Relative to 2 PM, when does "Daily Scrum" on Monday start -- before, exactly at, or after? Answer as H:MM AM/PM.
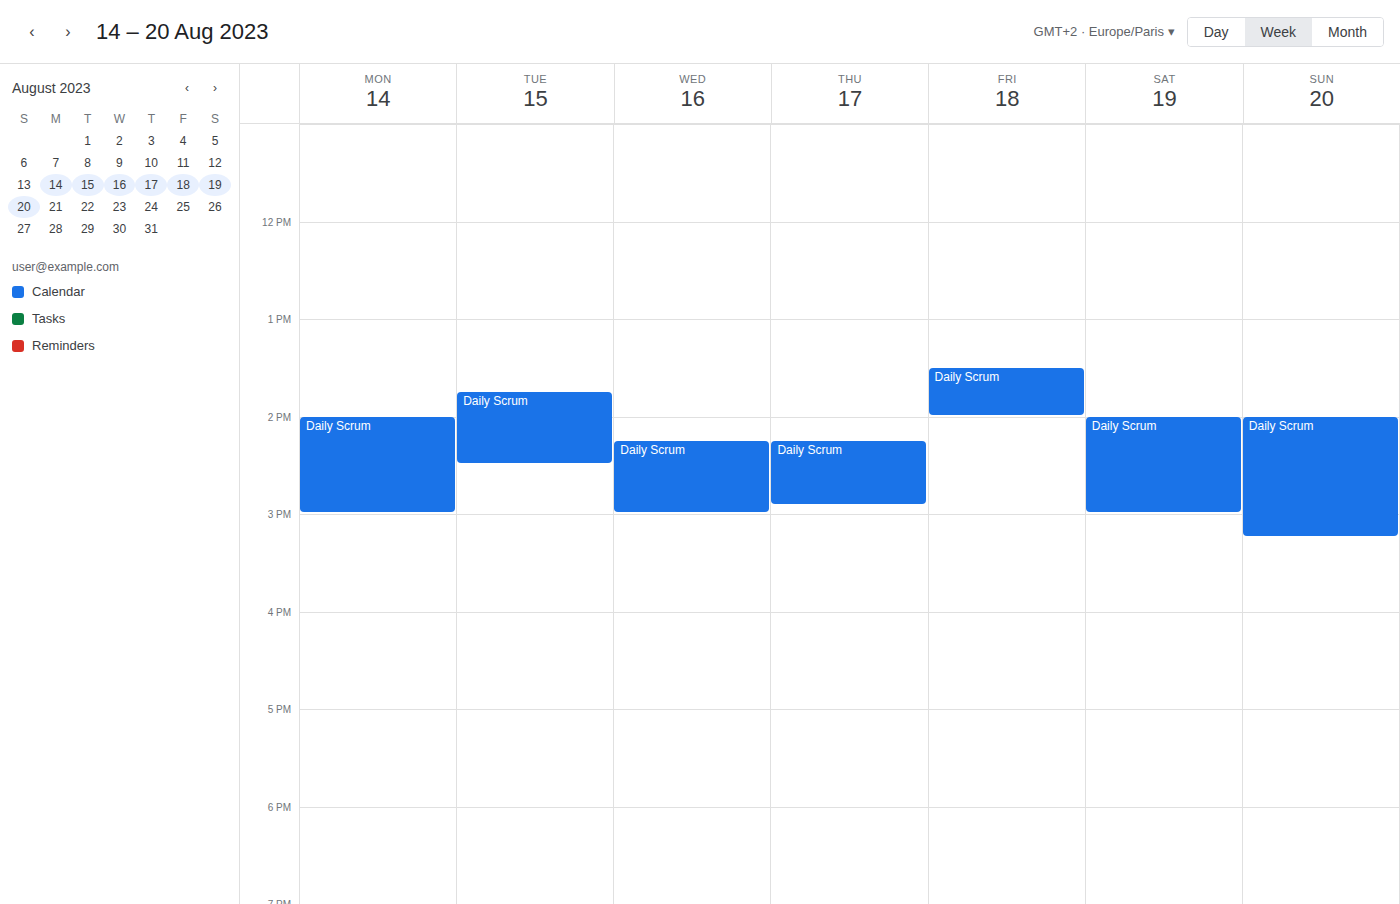
2:00 PM -- exactly at 2 PM, on the 2 PM line.